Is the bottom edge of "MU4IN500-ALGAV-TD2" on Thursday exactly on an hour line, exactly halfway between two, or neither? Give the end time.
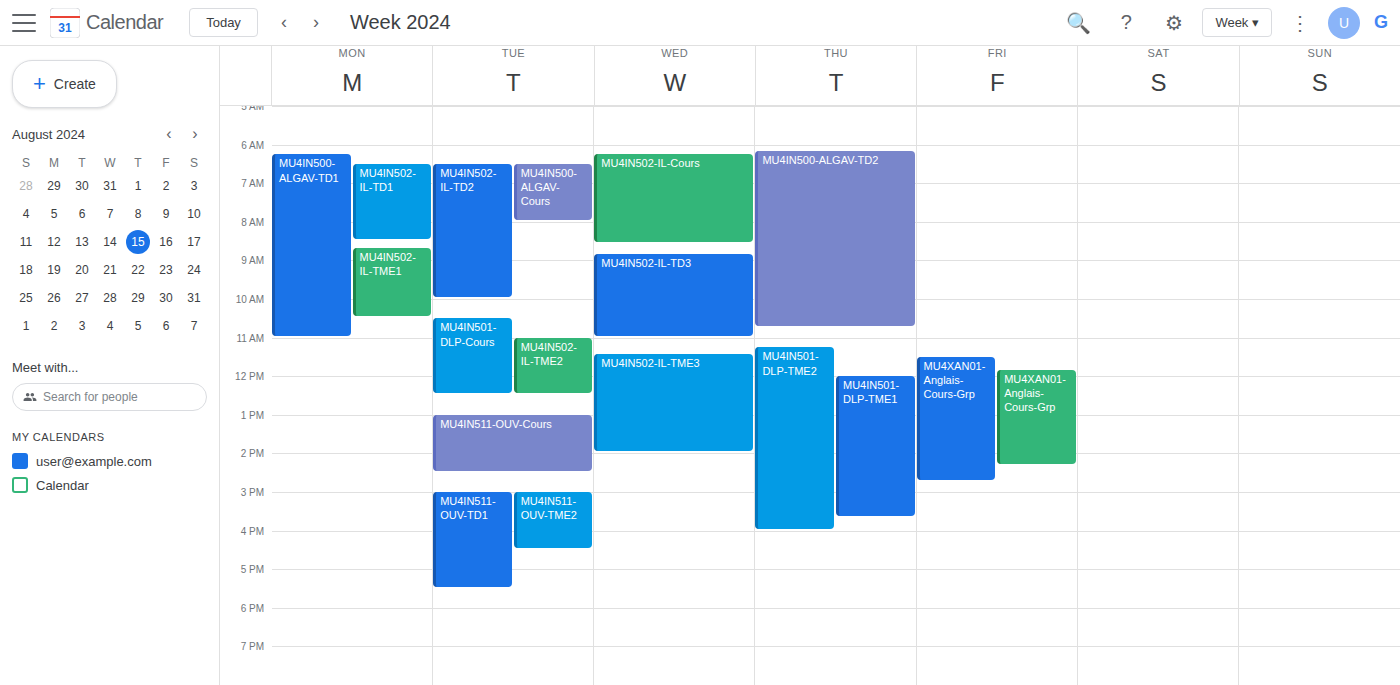
10:45 AM -- neither: three quarters of the way from the 10 AM line to the 11 AM line.